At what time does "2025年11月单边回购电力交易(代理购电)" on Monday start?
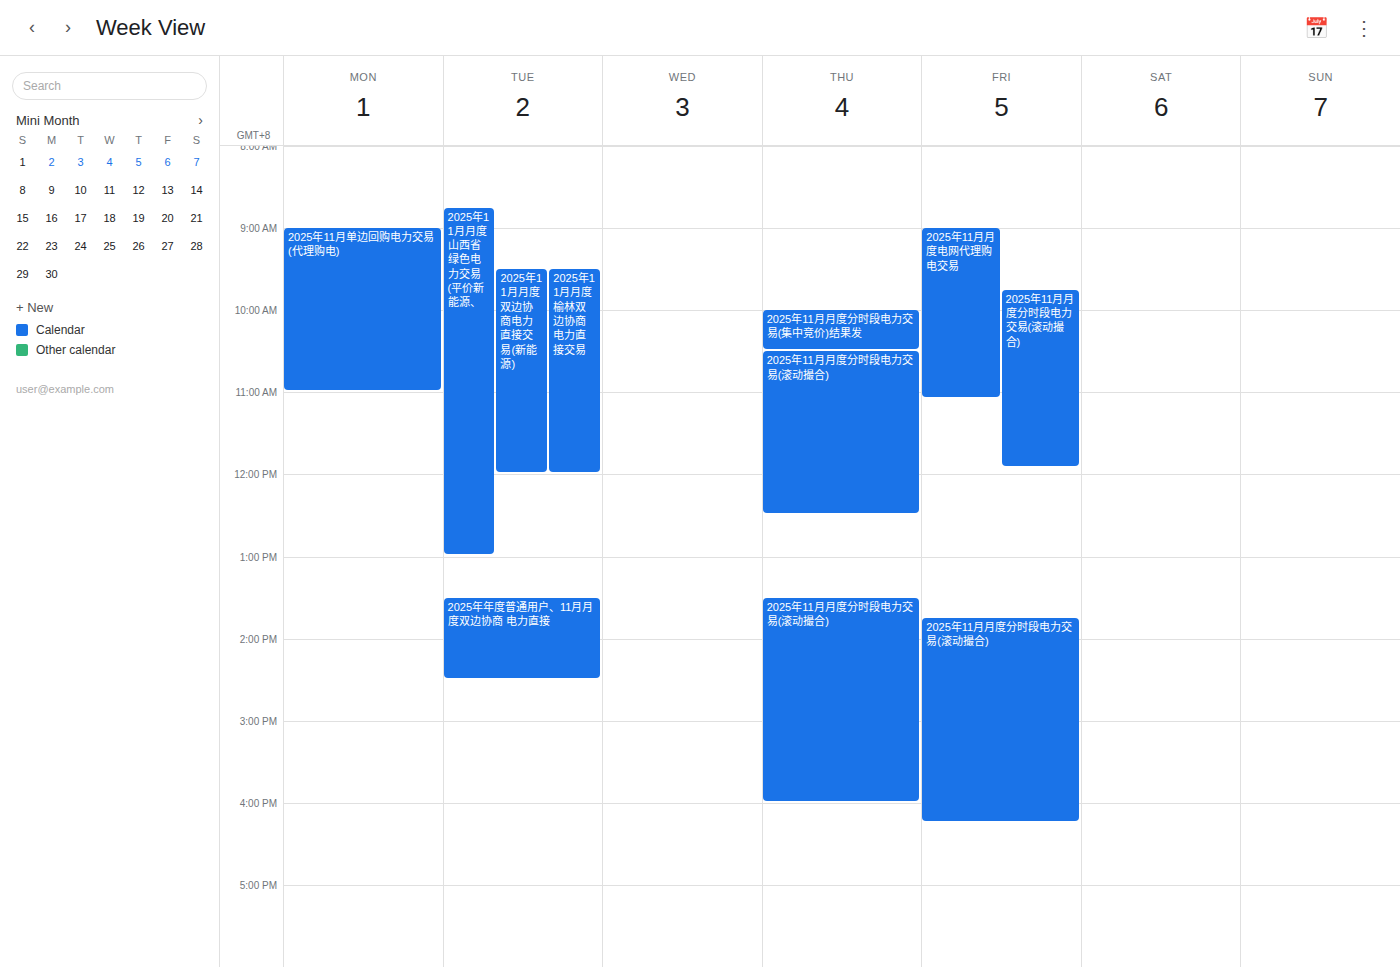
9:00 AM